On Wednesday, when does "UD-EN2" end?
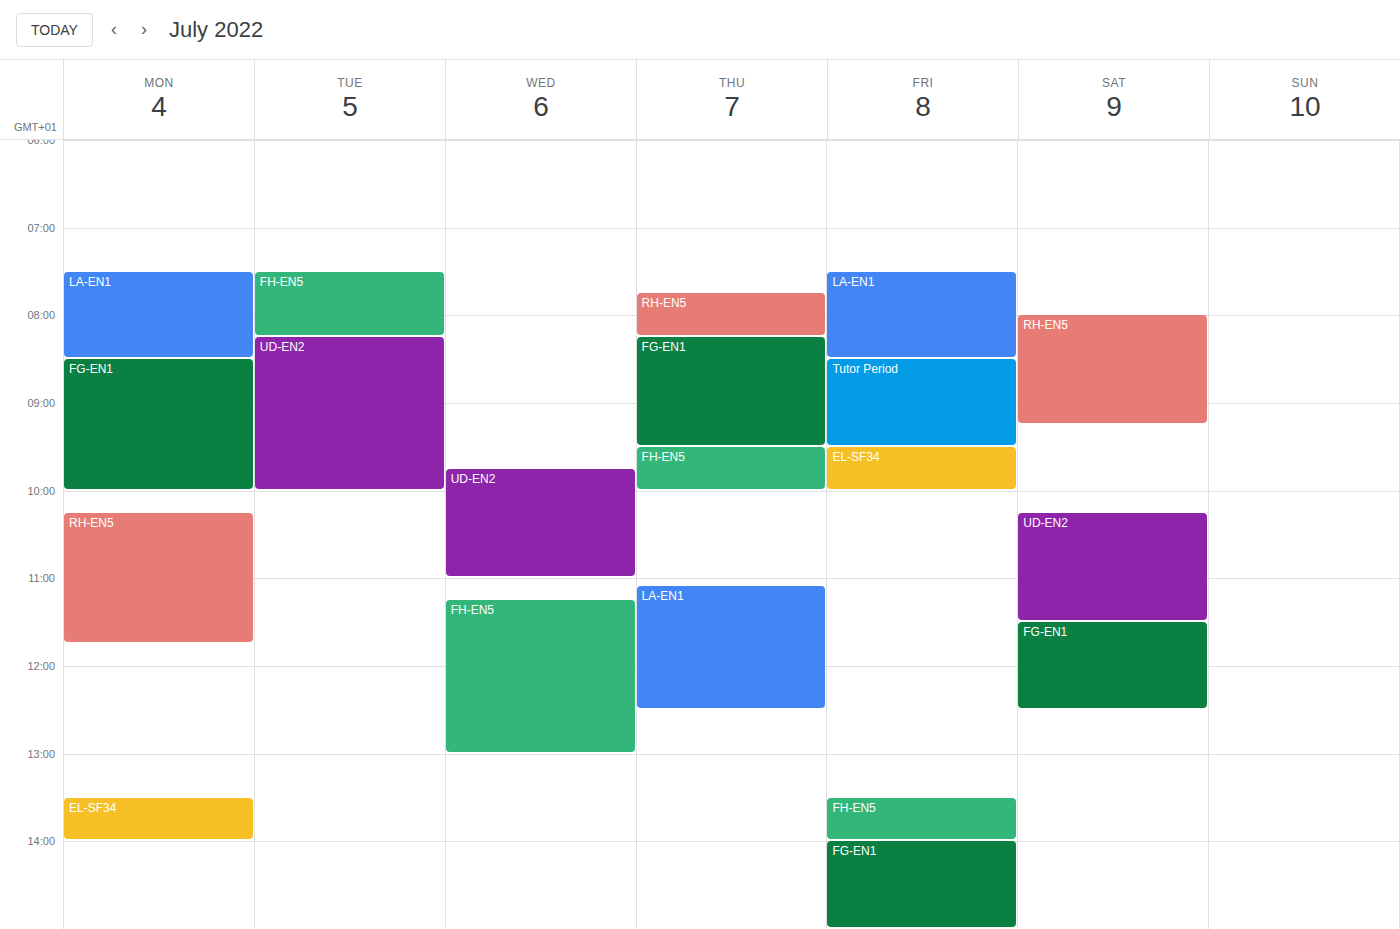
11:00 AM